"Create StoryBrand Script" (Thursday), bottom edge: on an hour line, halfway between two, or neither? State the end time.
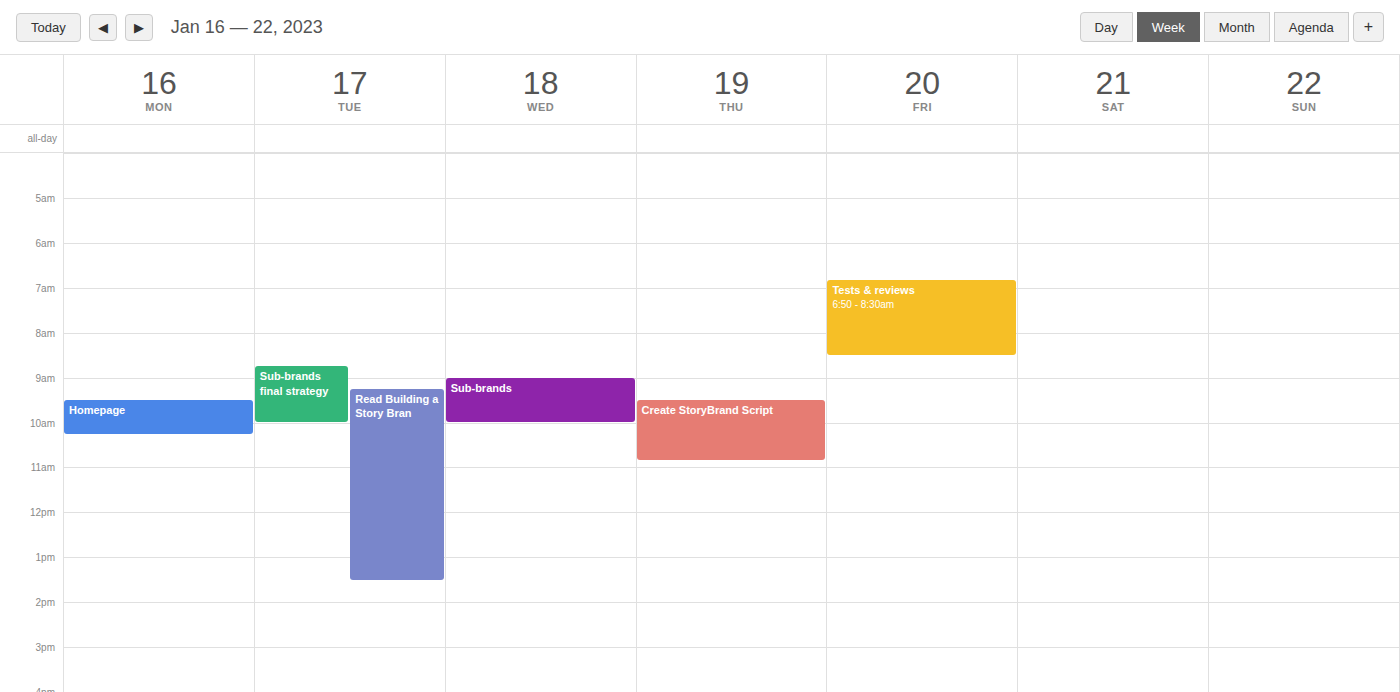
10:50 AM -- neither: 50 minutes below the 10 AM line and 10 minutes above the 11 AM line.